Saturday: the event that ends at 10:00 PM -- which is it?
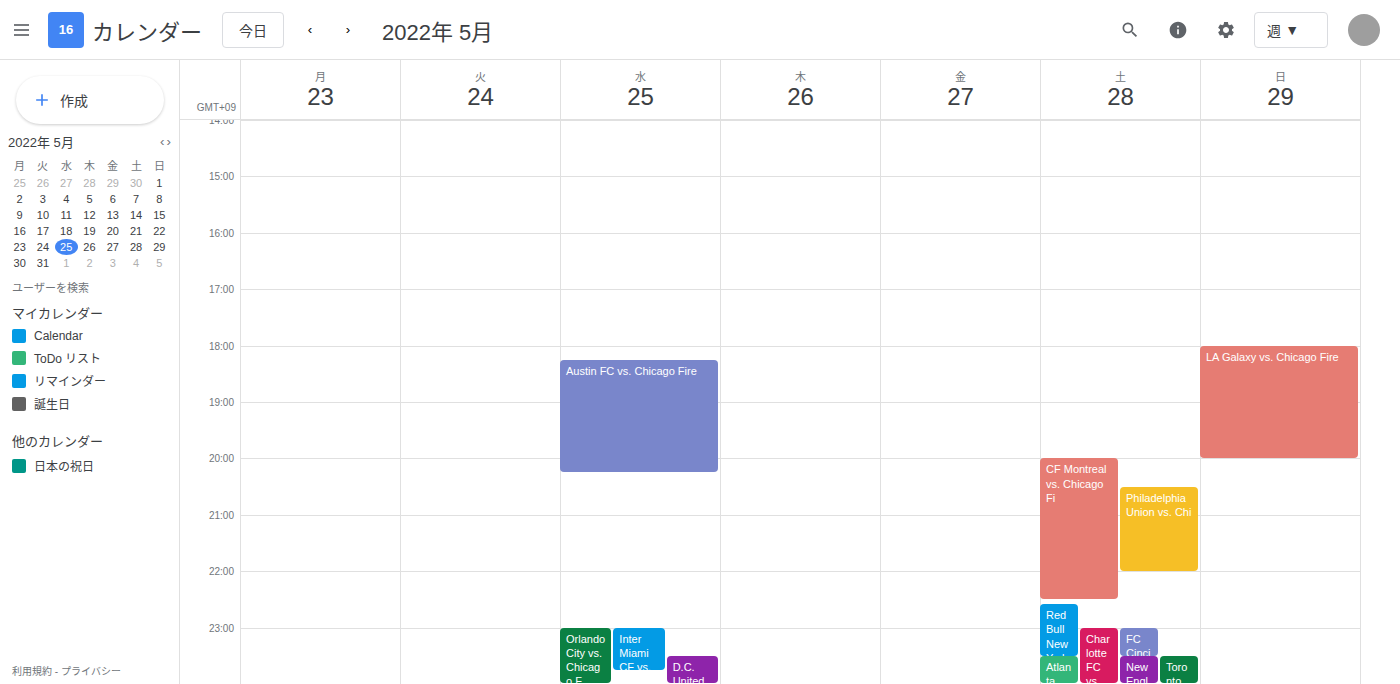
"Philadelphia Union vs. Chi"